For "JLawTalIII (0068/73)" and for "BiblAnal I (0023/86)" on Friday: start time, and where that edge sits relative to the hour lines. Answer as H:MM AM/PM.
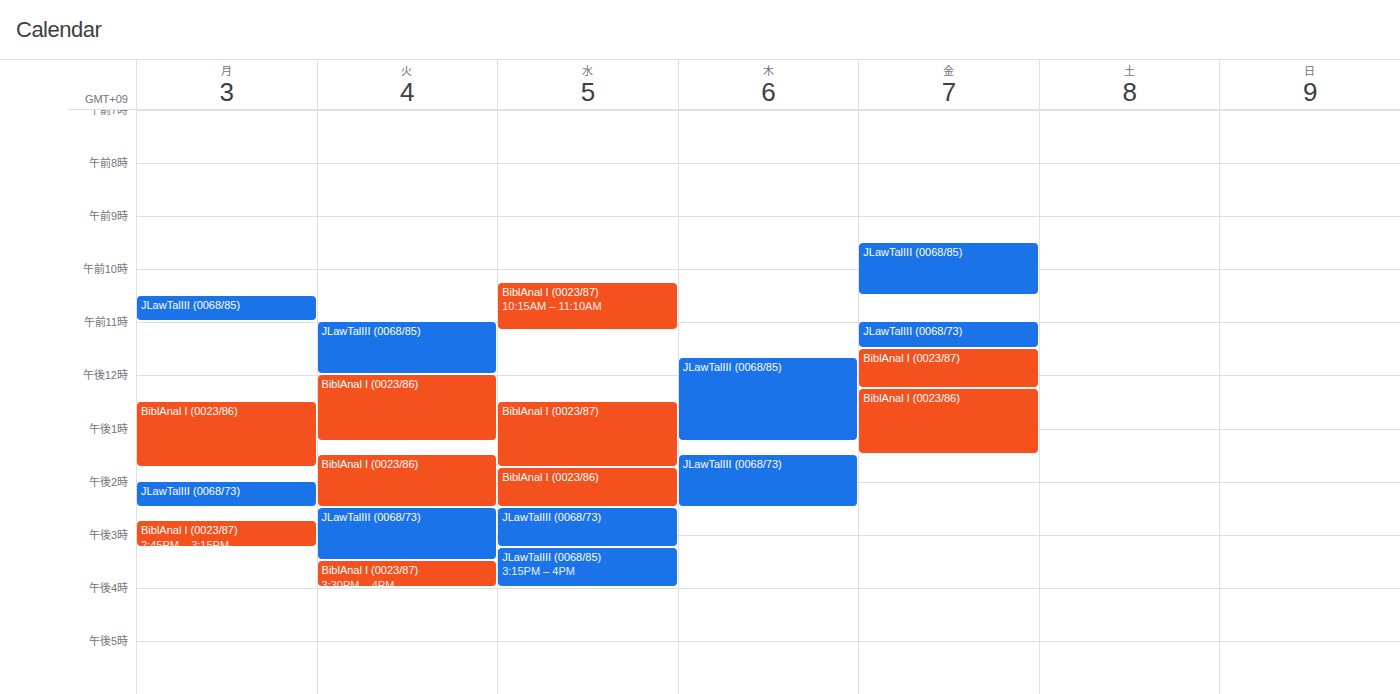
"JLawTalIII (0068/73)": 11:00 AM, exactly on the 11 AM line. "BiblAnal I (0023/86)": 12:15 PM, neither: a quarter of the way from the 12 PM line to the 1 PM line.